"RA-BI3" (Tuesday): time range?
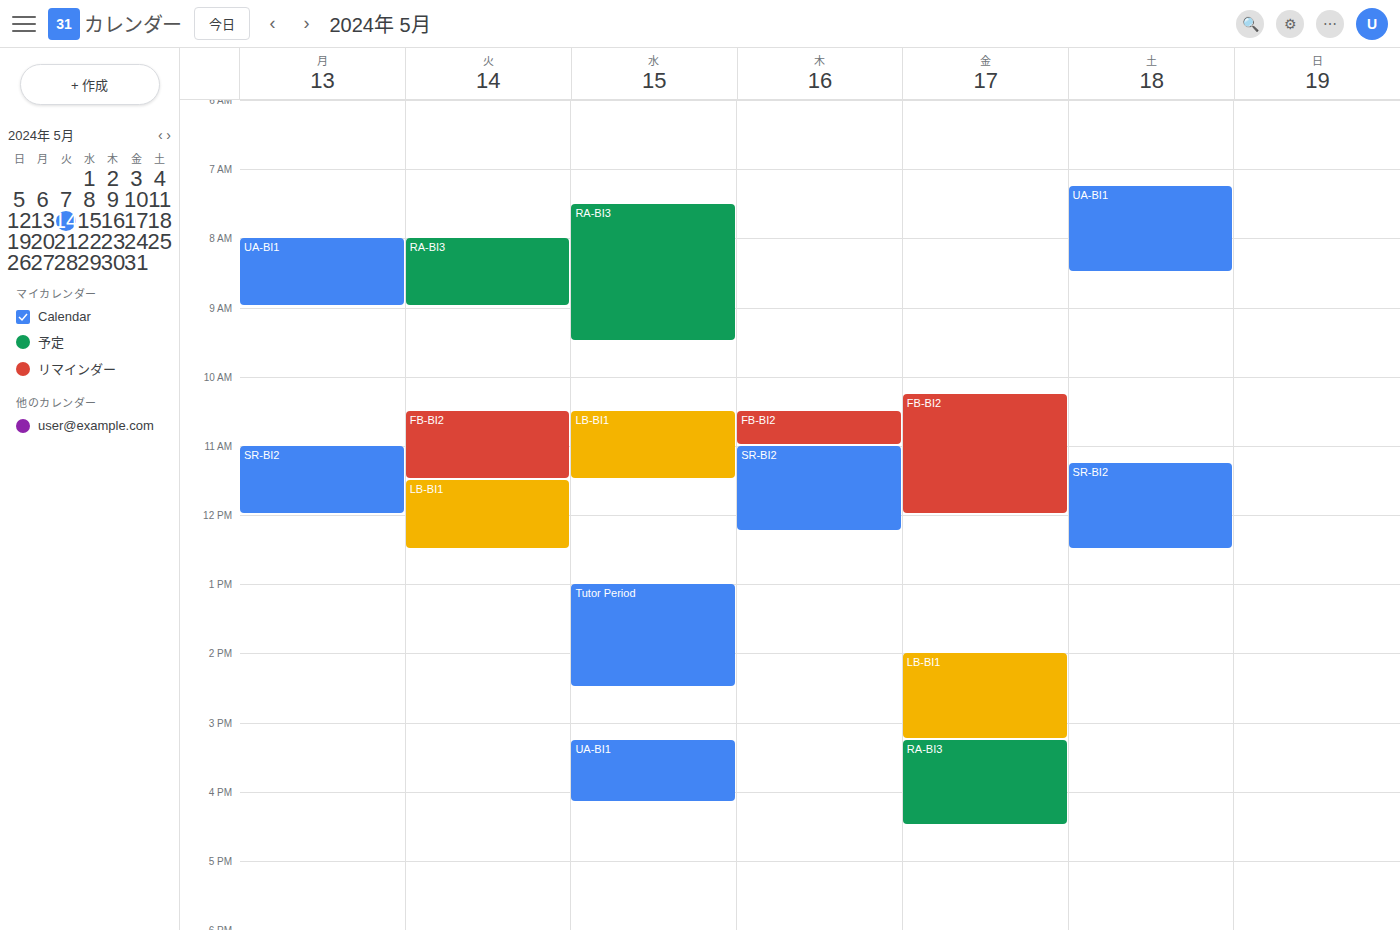
08:00 to 09:00